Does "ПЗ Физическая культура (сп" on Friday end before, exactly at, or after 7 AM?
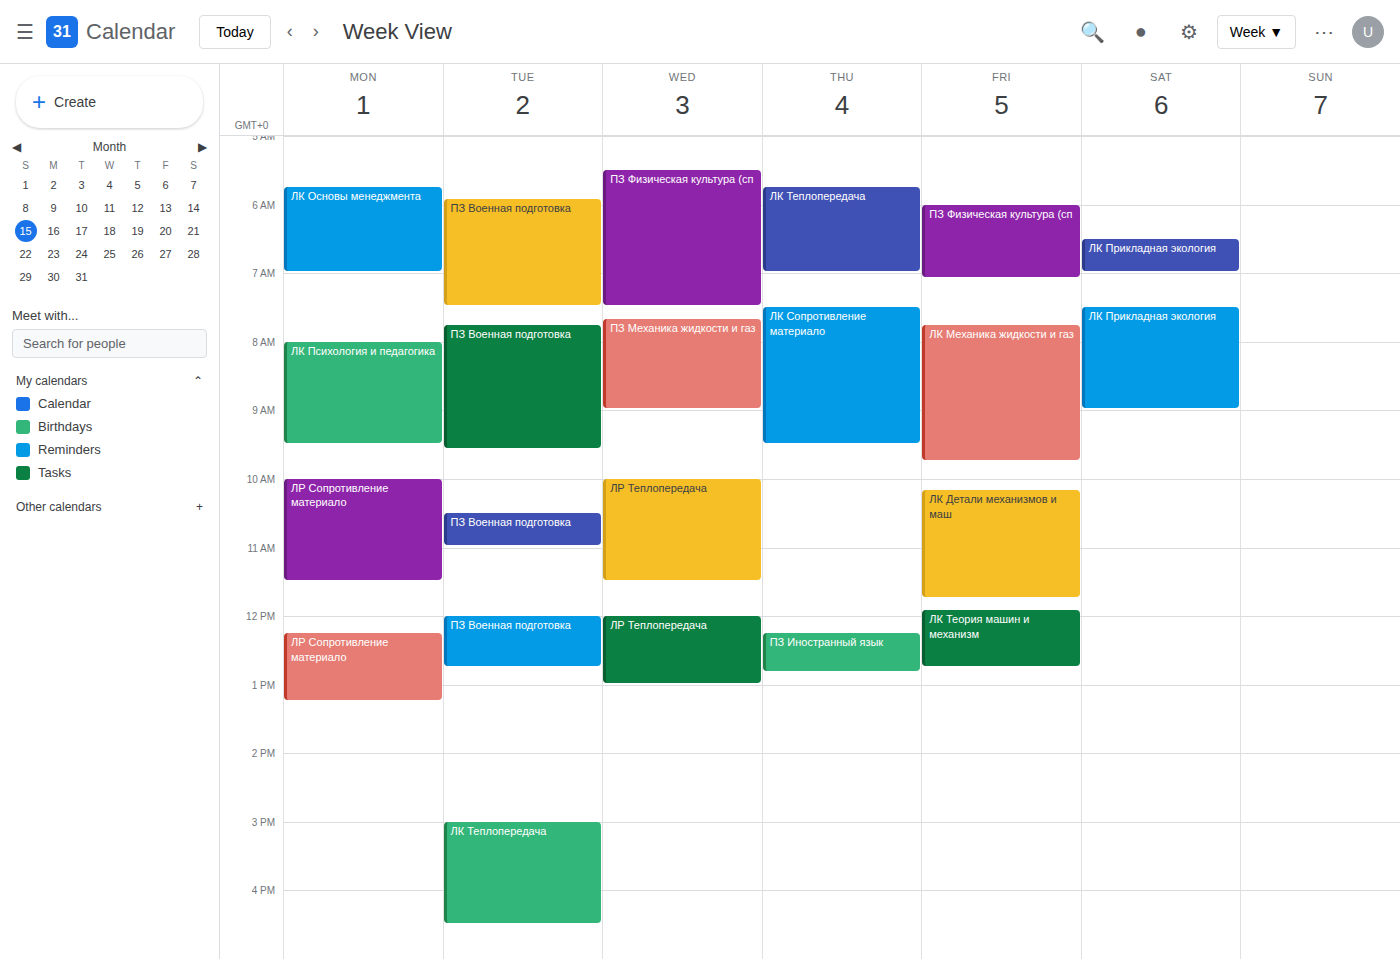
7:05 AM -- after 7 AM, 5 minutes below the 7 AM line.